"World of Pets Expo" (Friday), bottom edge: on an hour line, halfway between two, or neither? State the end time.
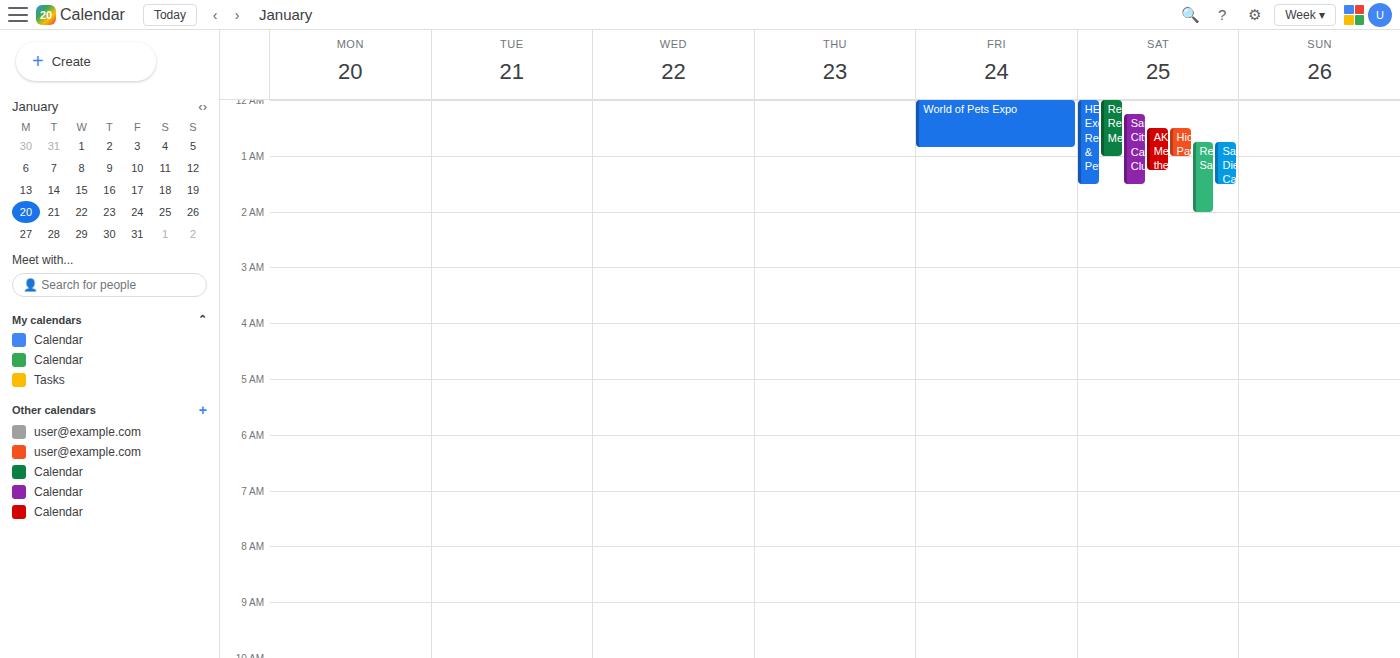
12:50 AM -- neither: 50 minutes below the 12 AM line and 10 minutes above the 1 AM line.